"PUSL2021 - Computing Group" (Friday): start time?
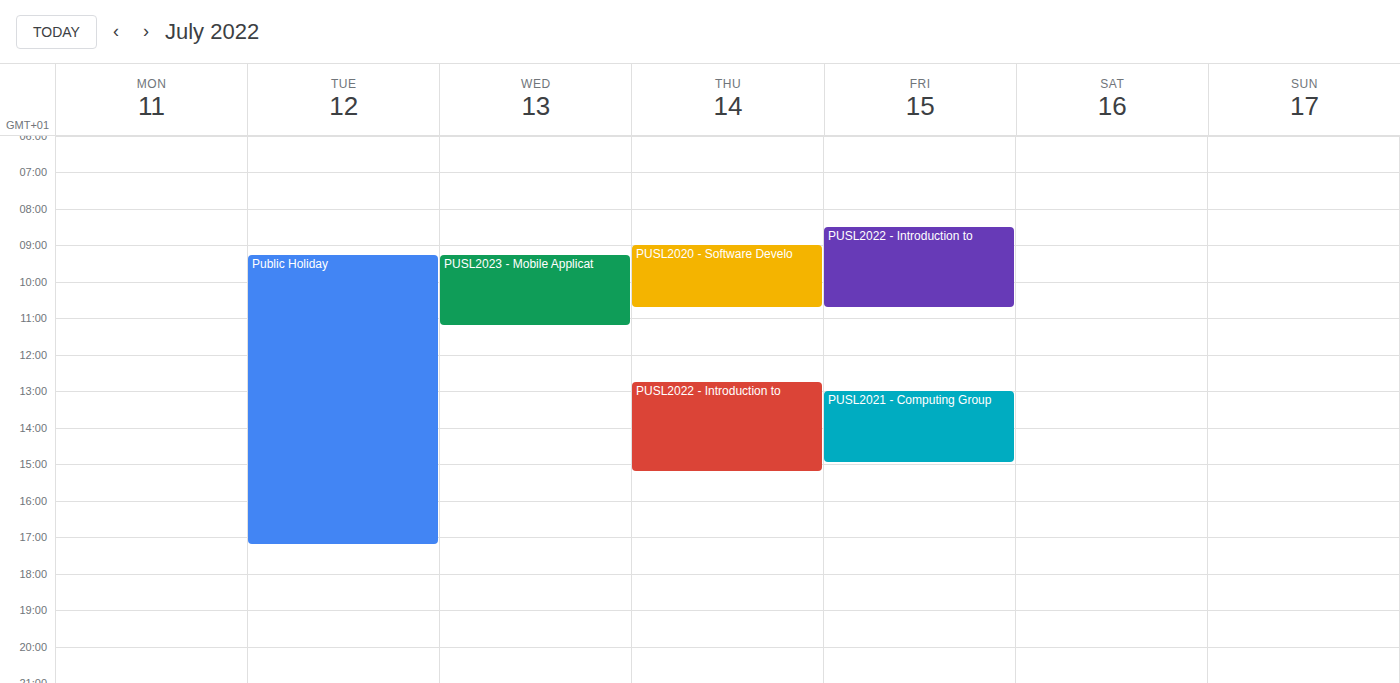
1:00 PM